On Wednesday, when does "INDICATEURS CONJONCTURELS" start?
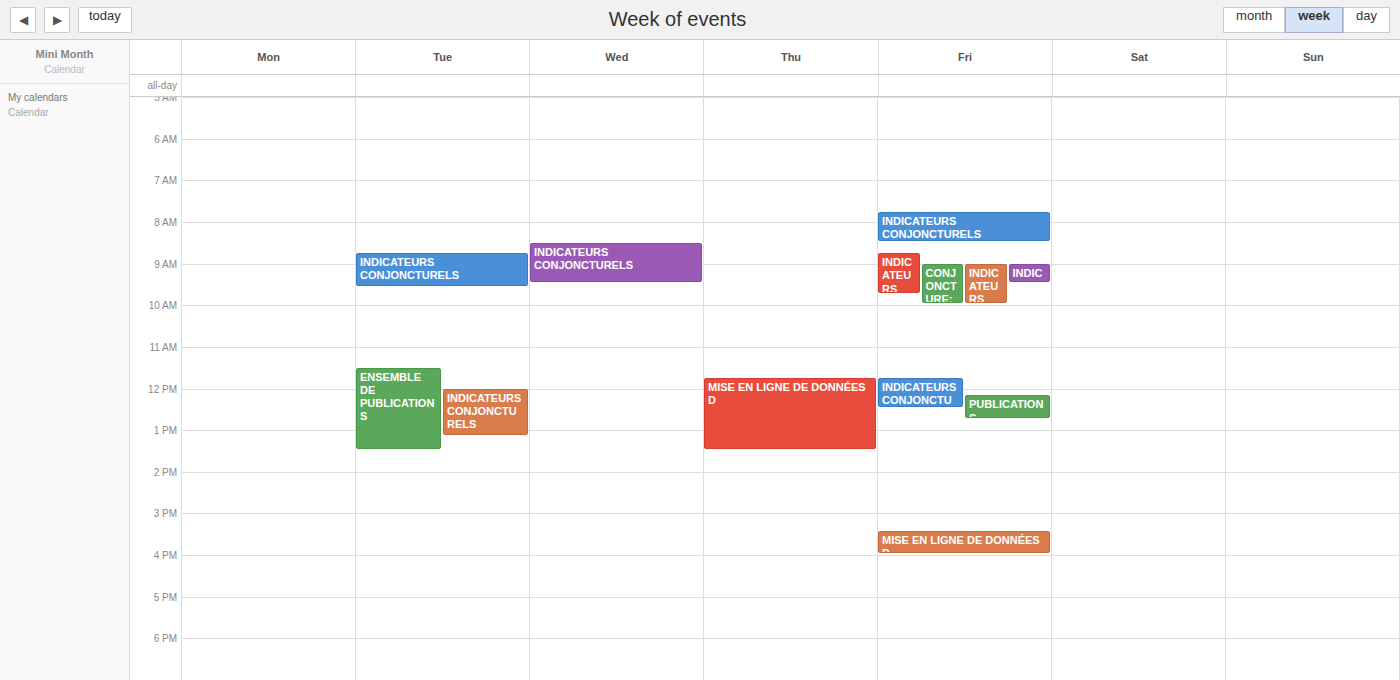
8:30 AM